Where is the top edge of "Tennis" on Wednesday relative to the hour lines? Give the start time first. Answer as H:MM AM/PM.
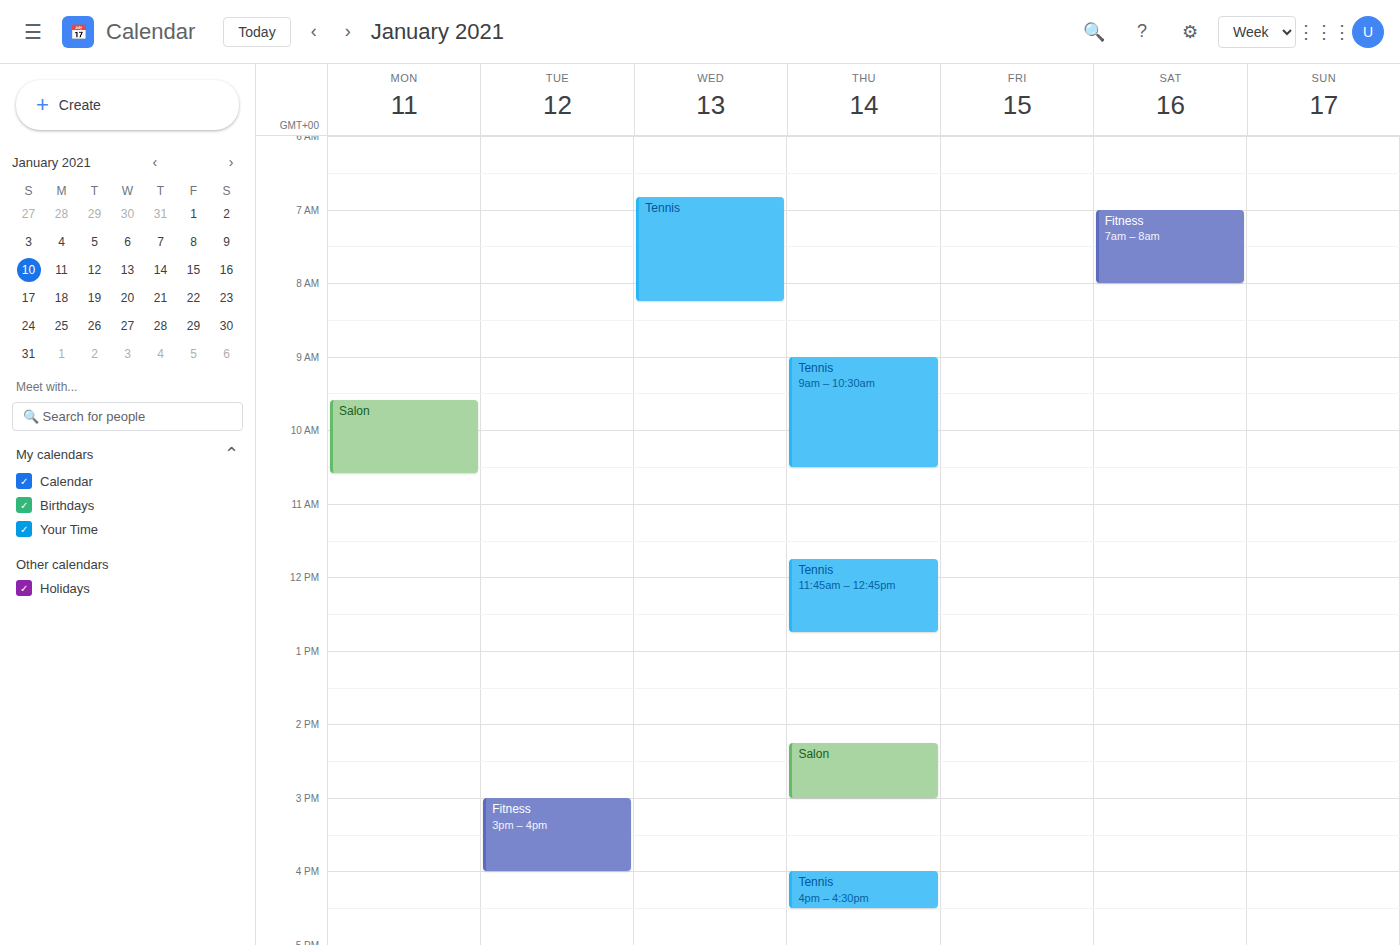
6:50 AM -- neither: 50 minutes below the 6 AM line and 10 minutes above the 7 AM line.